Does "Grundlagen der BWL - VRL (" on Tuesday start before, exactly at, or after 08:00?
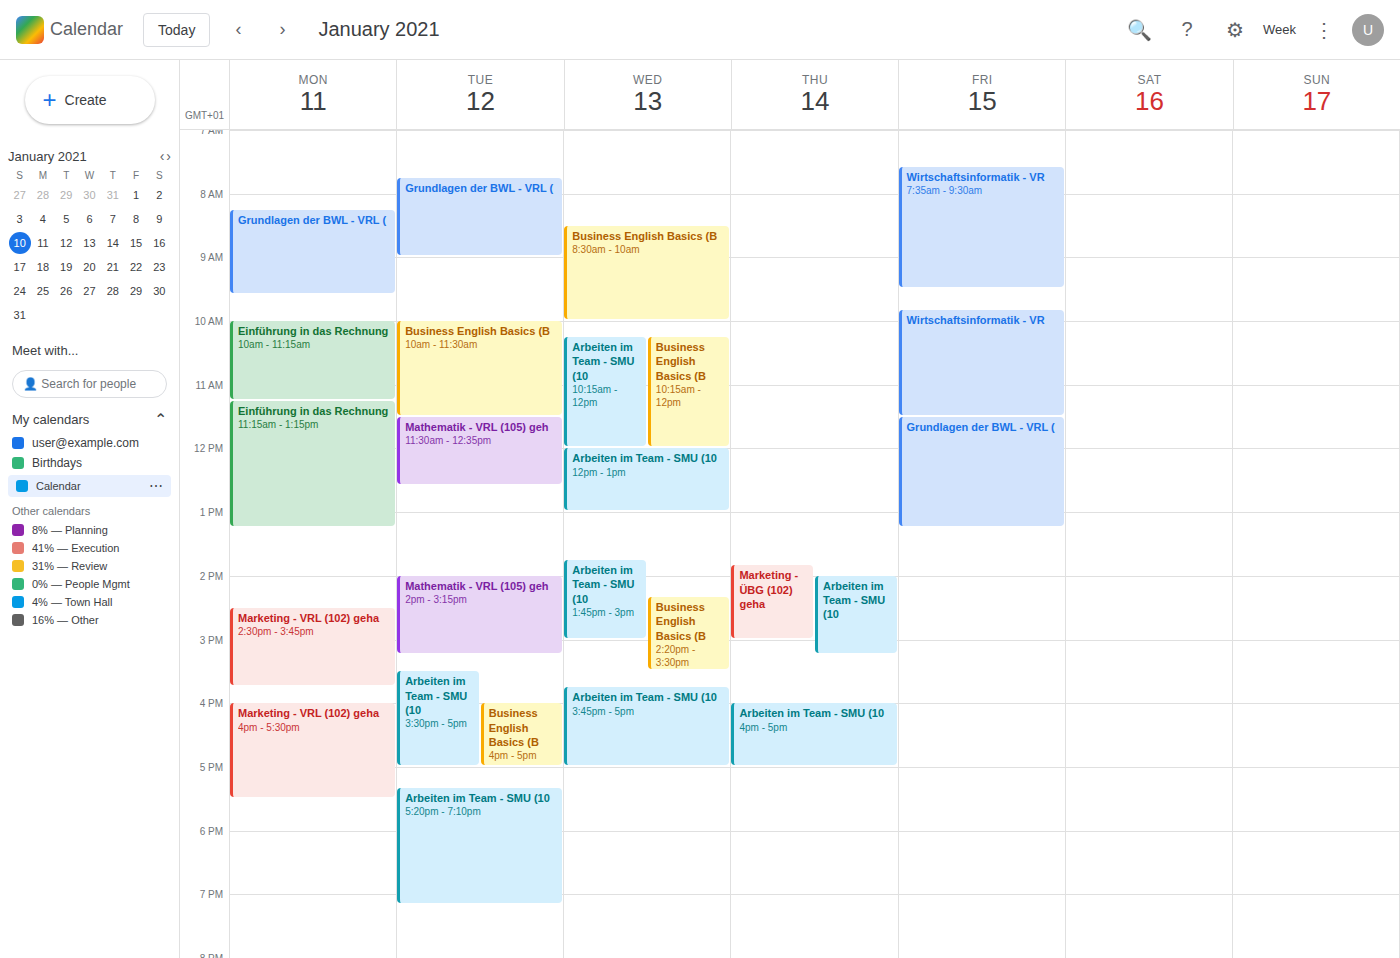
07:45 -- before 08:00, 15 minutes above the 08:00 line.